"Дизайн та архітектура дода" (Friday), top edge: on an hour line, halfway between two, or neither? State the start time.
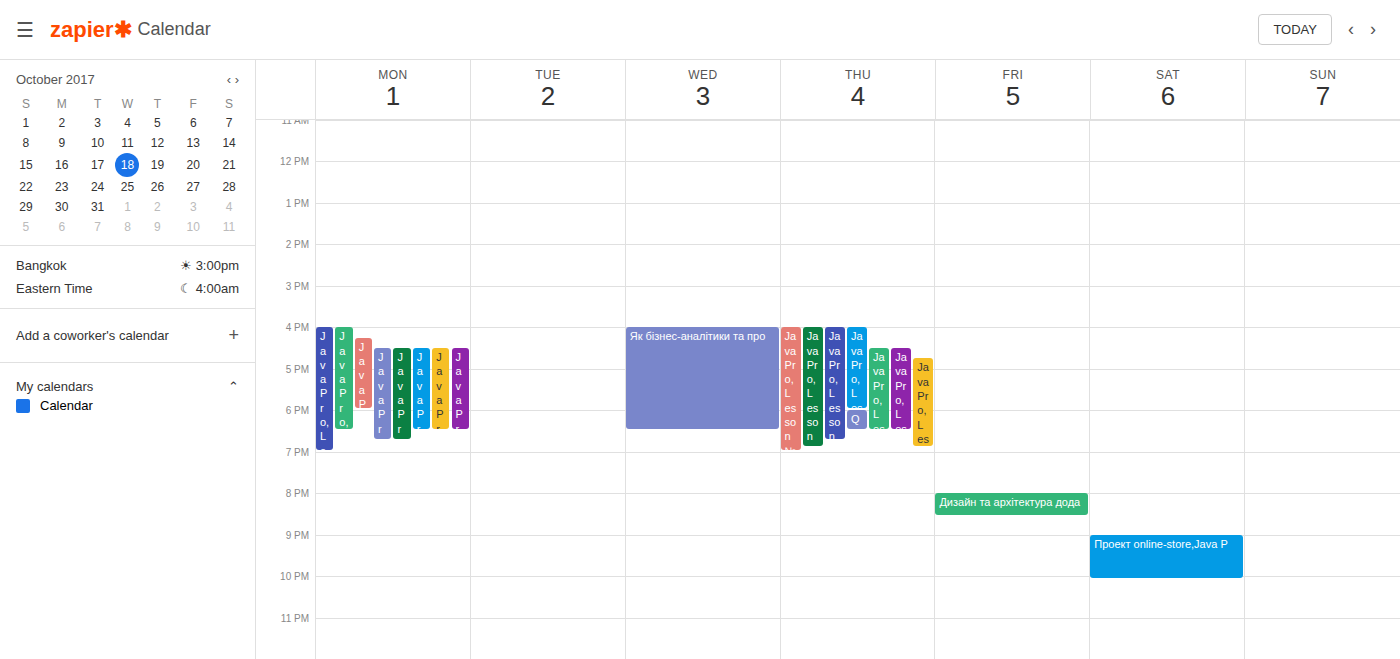
20:00 -- exactly on the 20:00 line.